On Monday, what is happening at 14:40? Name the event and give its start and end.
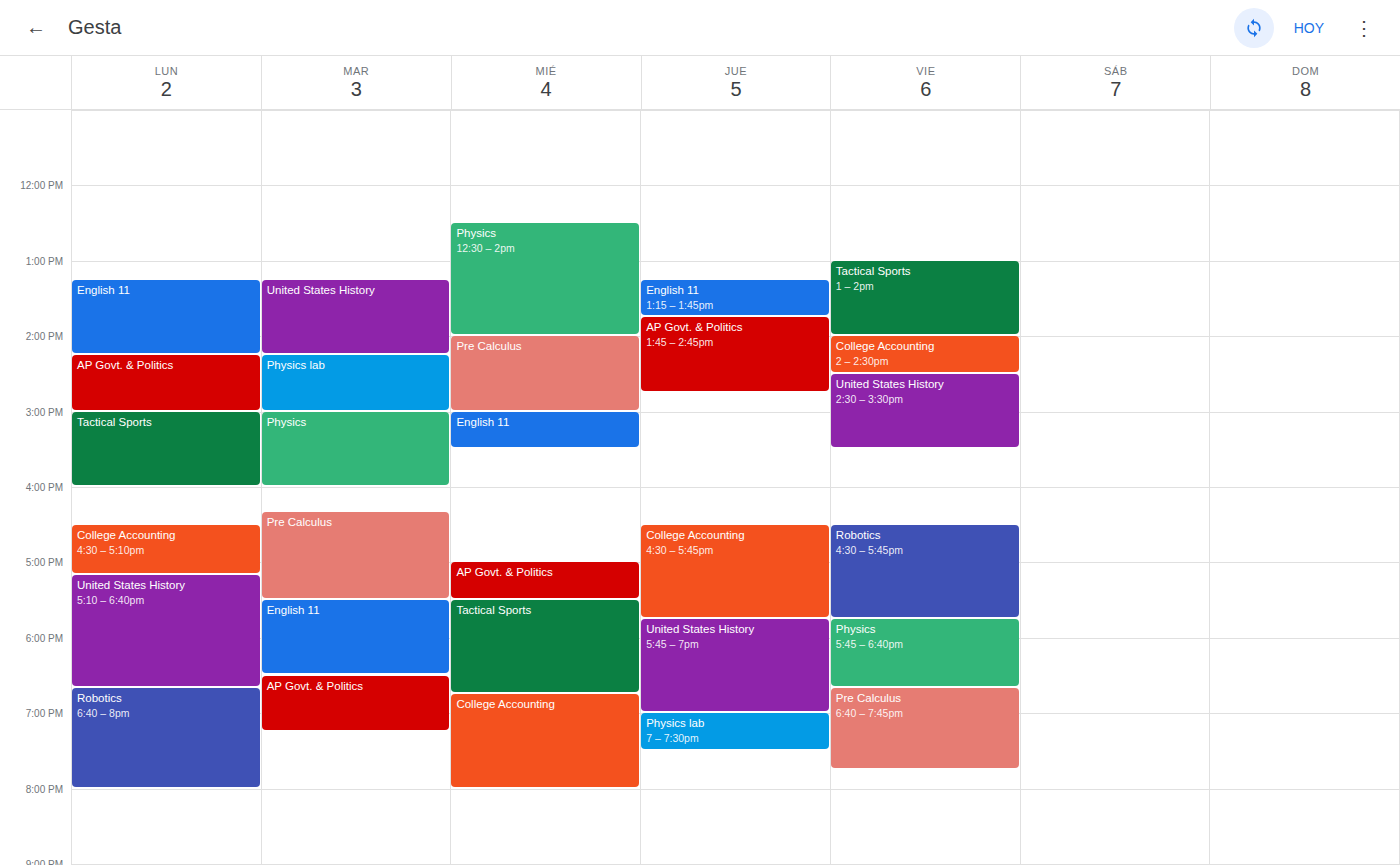
"AP Govt. & Politics", 14:15 to 15:00